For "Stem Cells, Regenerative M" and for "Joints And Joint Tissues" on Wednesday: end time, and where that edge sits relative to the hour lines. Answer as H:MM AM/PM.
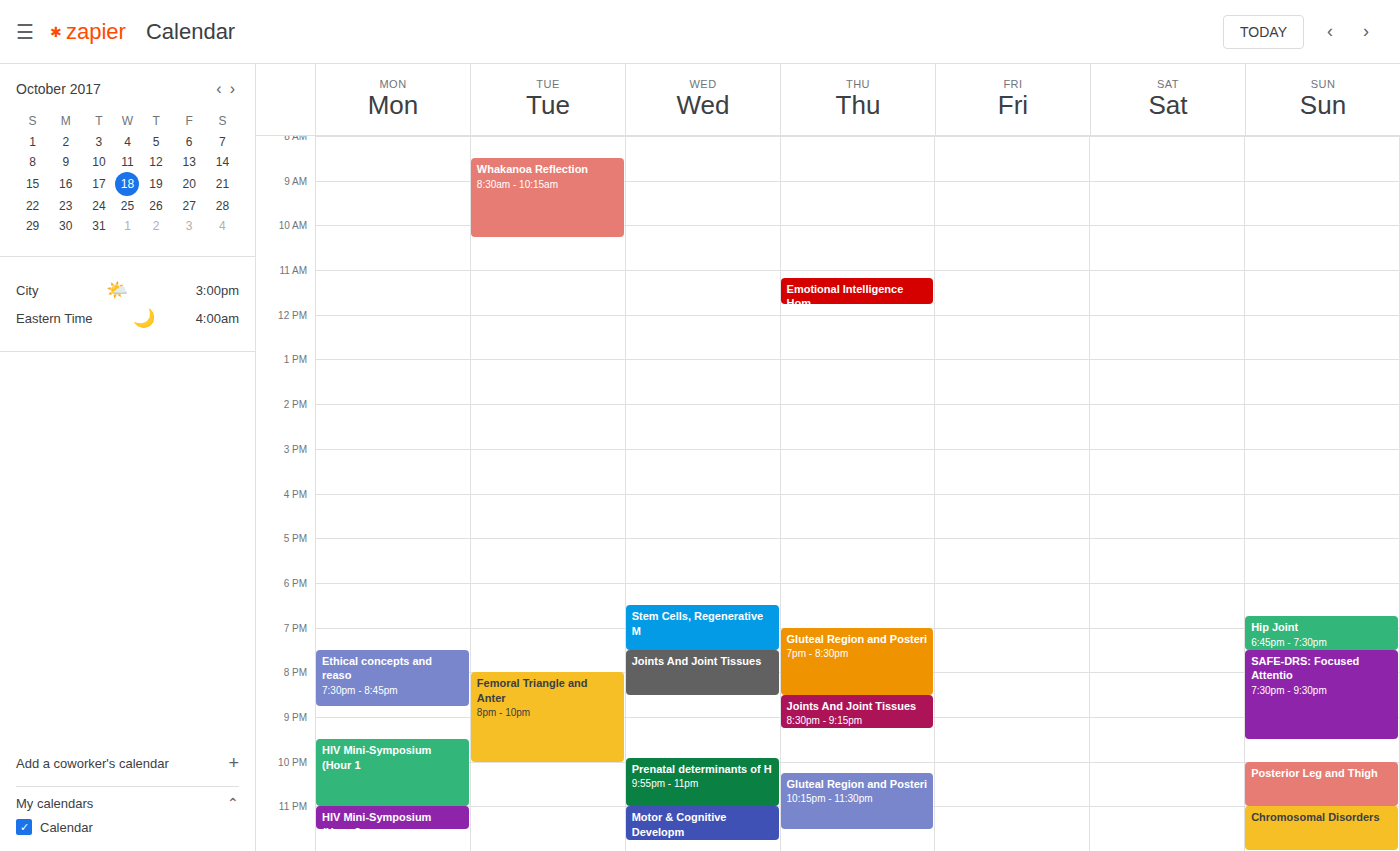
"Stem Cells, Regenerative M": 7:30 PM, halfway between the 7 PM and 8 PM lines. "Joints And Joint Tissues": 8:30 PM, halfway between the 8 PM and 9 PM lines.